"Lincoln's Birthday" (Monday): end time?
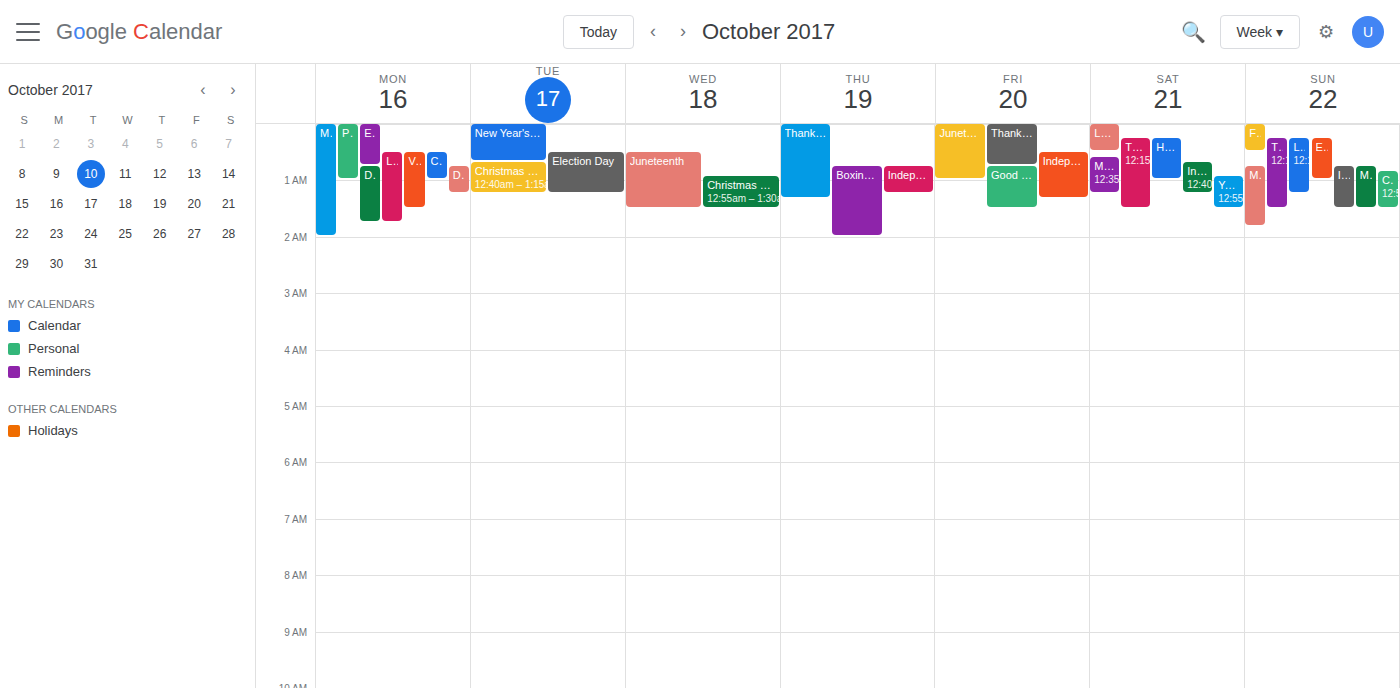
1:45 AM